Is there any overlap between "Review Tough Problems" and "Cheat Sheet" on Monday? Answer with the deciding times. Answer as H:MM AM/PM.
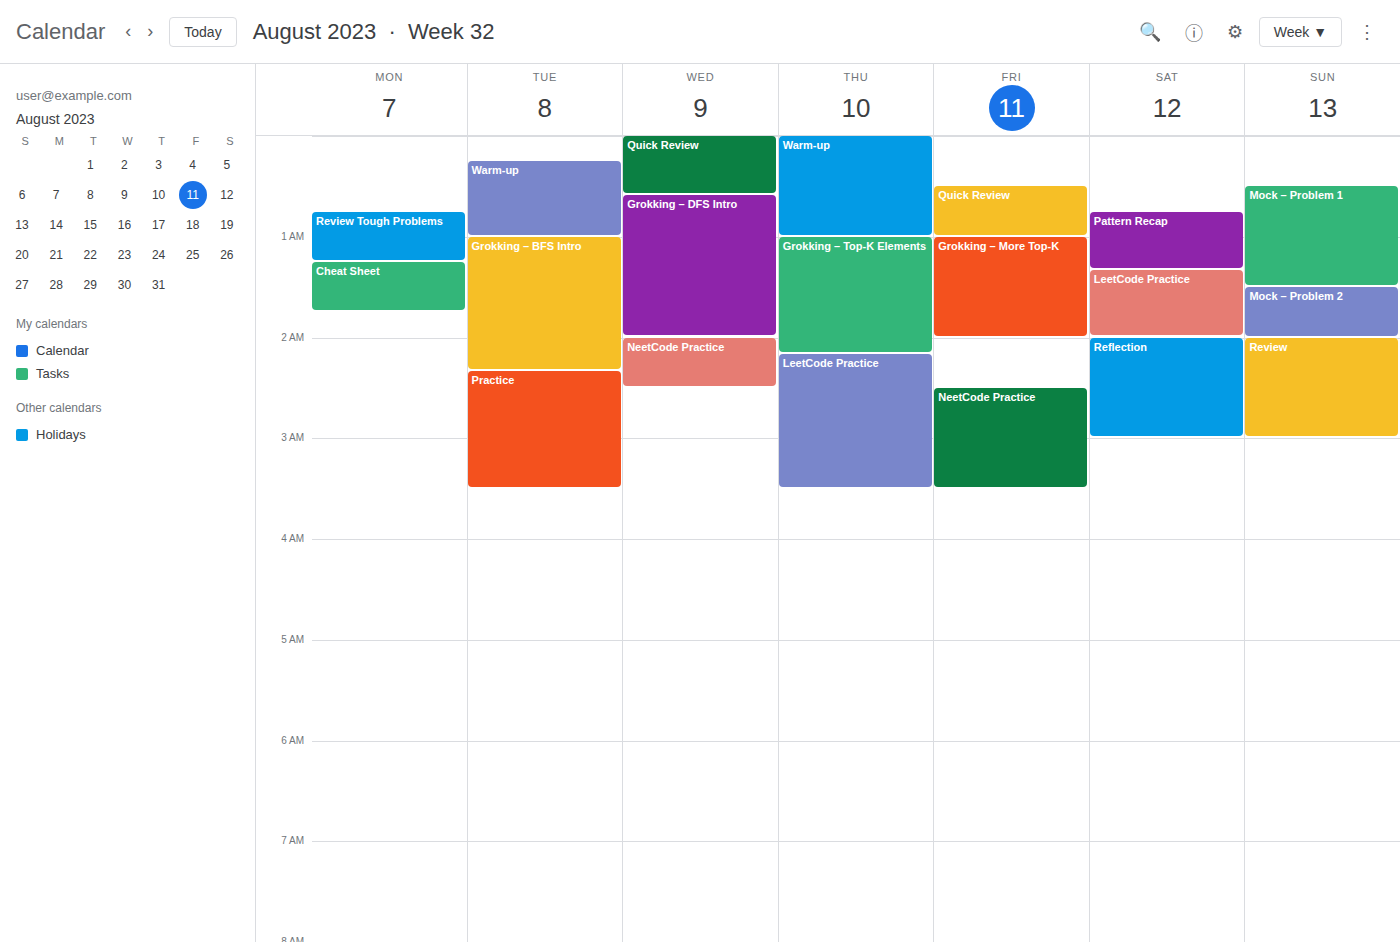
"Review Tough Problems" ends at 1:15 AM, exactly when "Cheat Sheet" starts -- they touch but do not overlap.